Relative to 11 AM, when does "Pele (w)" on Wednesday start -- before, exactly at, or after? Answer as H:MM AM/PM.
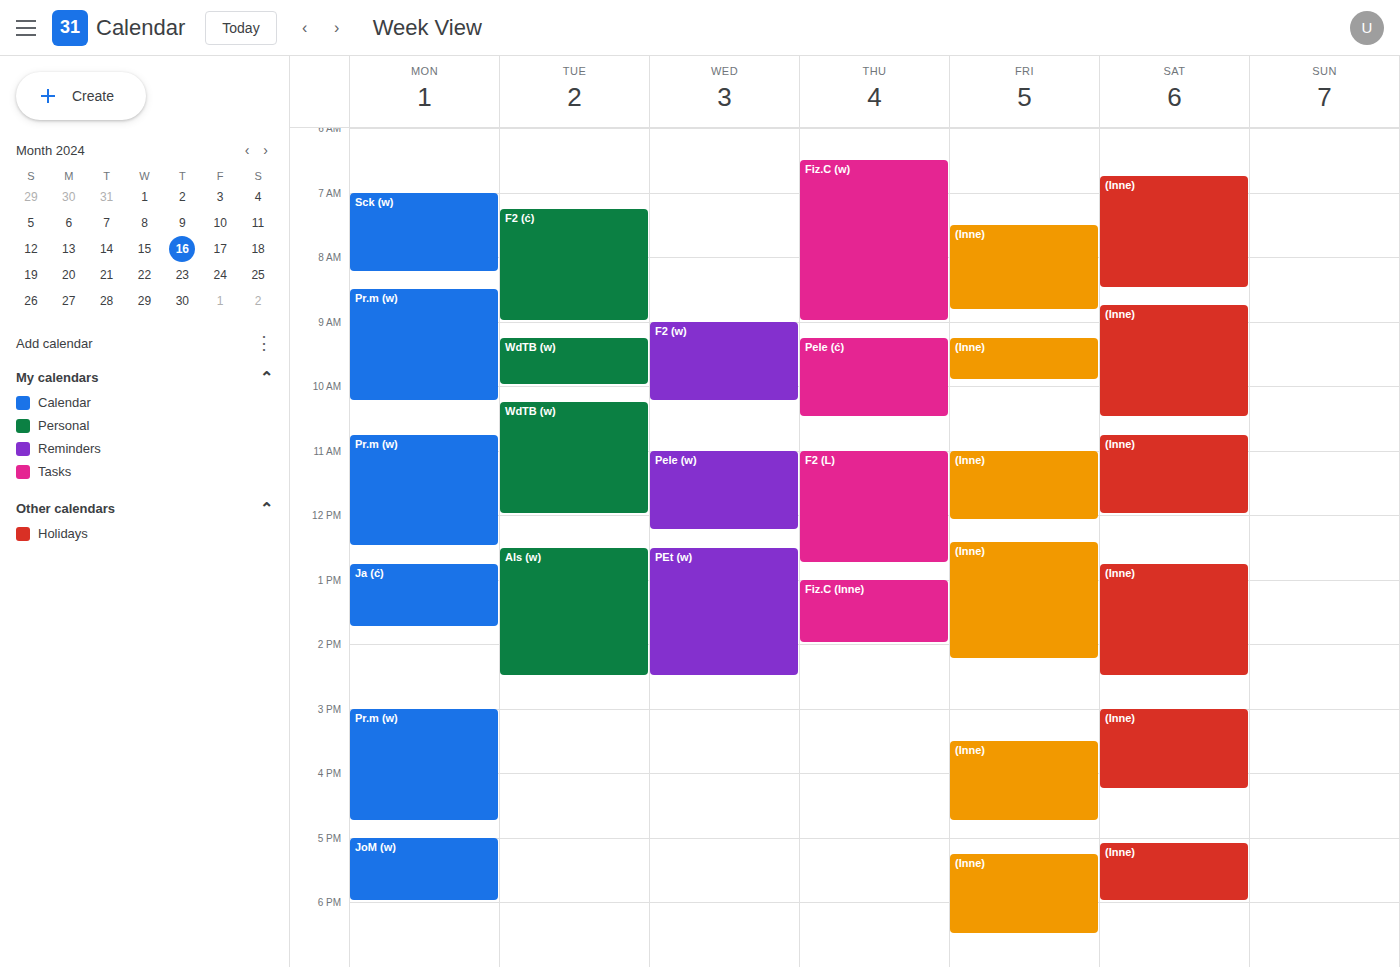
11:00 AM -- exactly at 11 AM, on the 11 AM line.